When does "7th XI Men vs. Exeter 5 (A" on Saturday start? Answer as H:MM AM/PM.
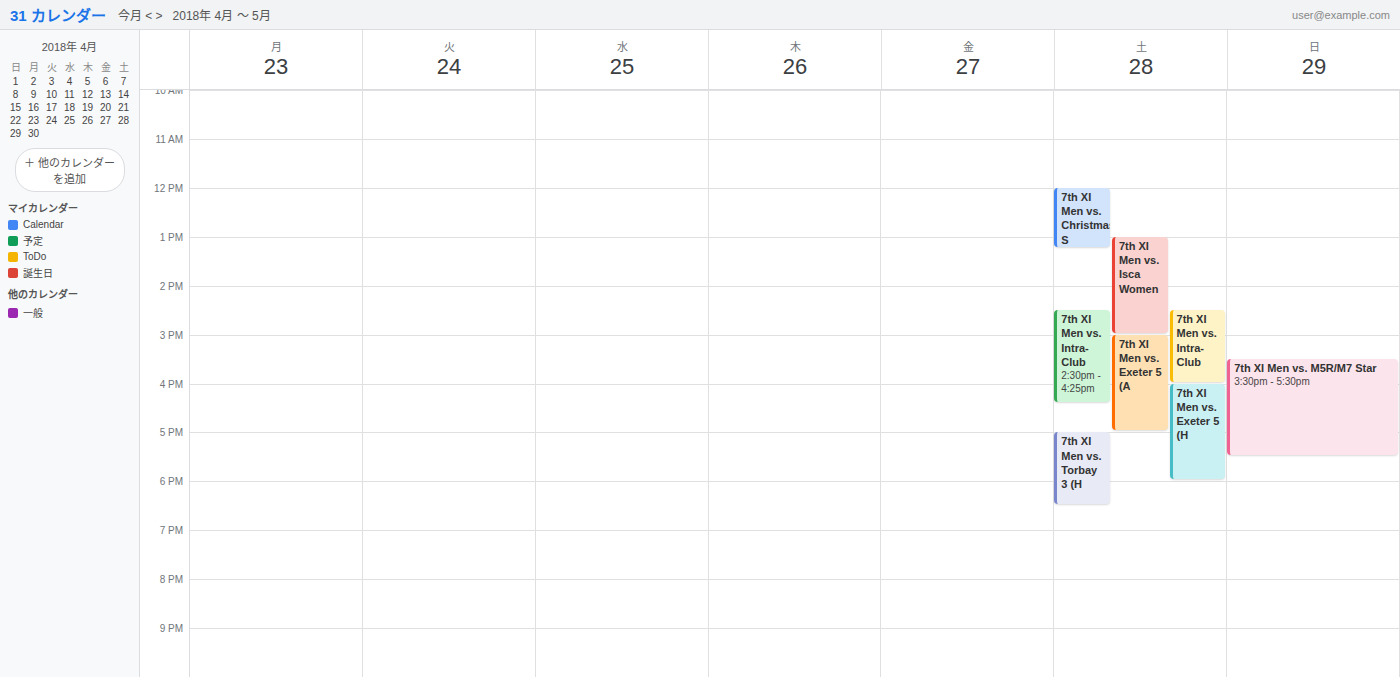
3:00 PM